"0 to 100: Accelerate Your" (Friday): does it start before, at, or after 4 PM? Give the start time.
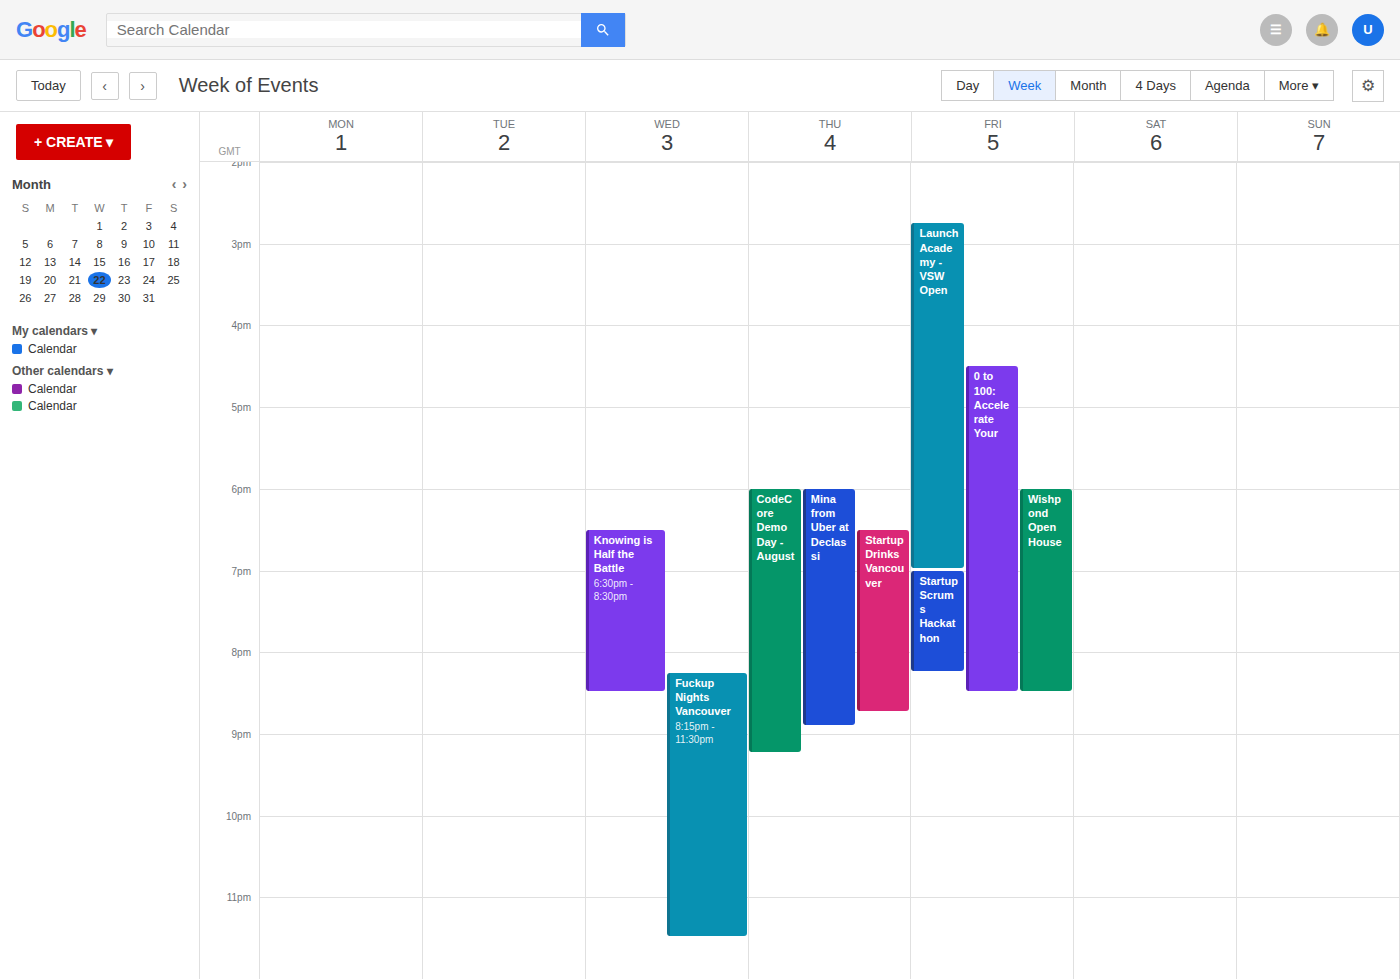
4:30 PM -- after 4 PM, 30 minutes below the 4 PM line.